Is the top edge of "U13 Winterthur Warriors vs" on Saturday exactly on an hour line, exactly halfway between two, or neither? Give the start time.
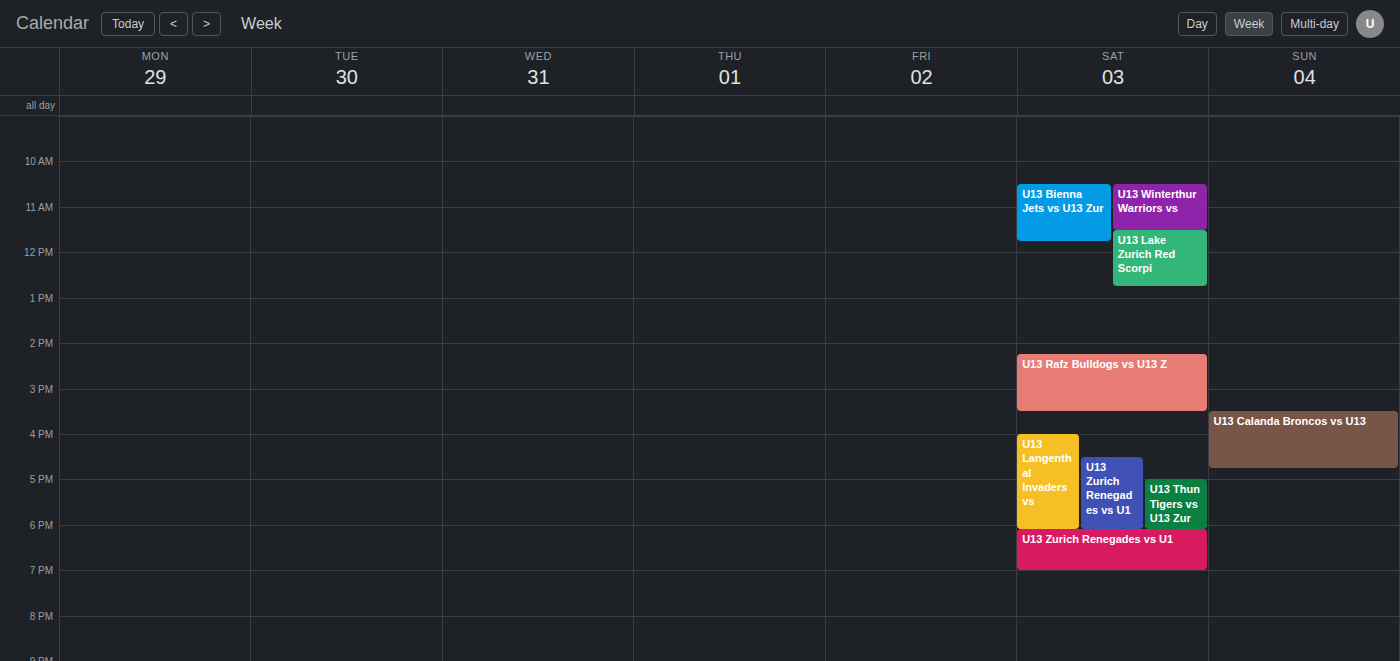
10:30 AM -- halfway between the 10 AM and 11 AM lines.